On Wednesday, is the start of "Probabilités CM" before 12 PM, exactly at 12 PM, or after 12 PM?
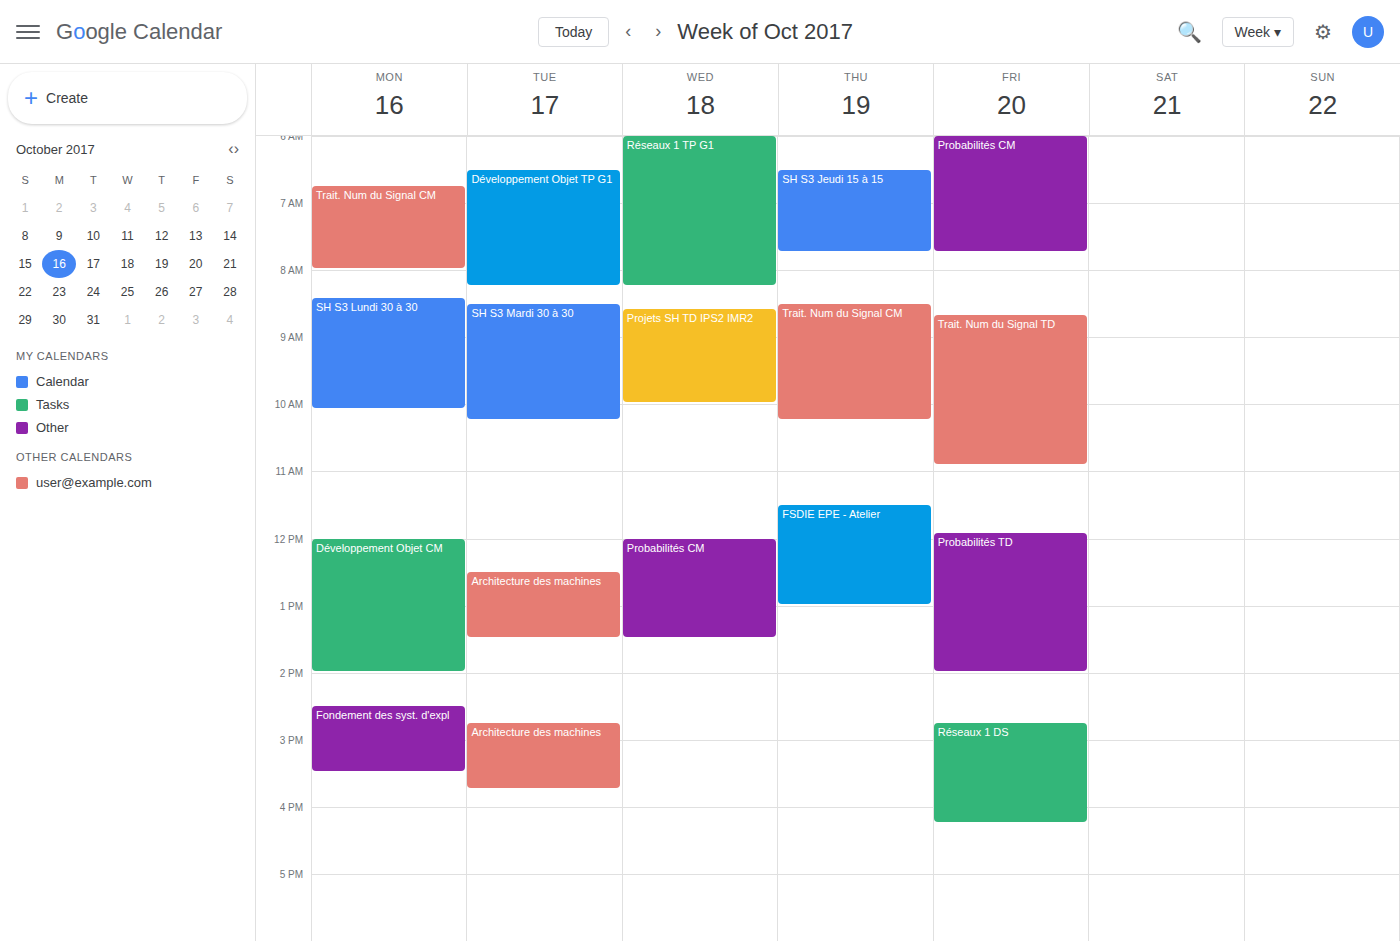
12:00 PM -- exactly at 12 PM, on the 12 PM line.